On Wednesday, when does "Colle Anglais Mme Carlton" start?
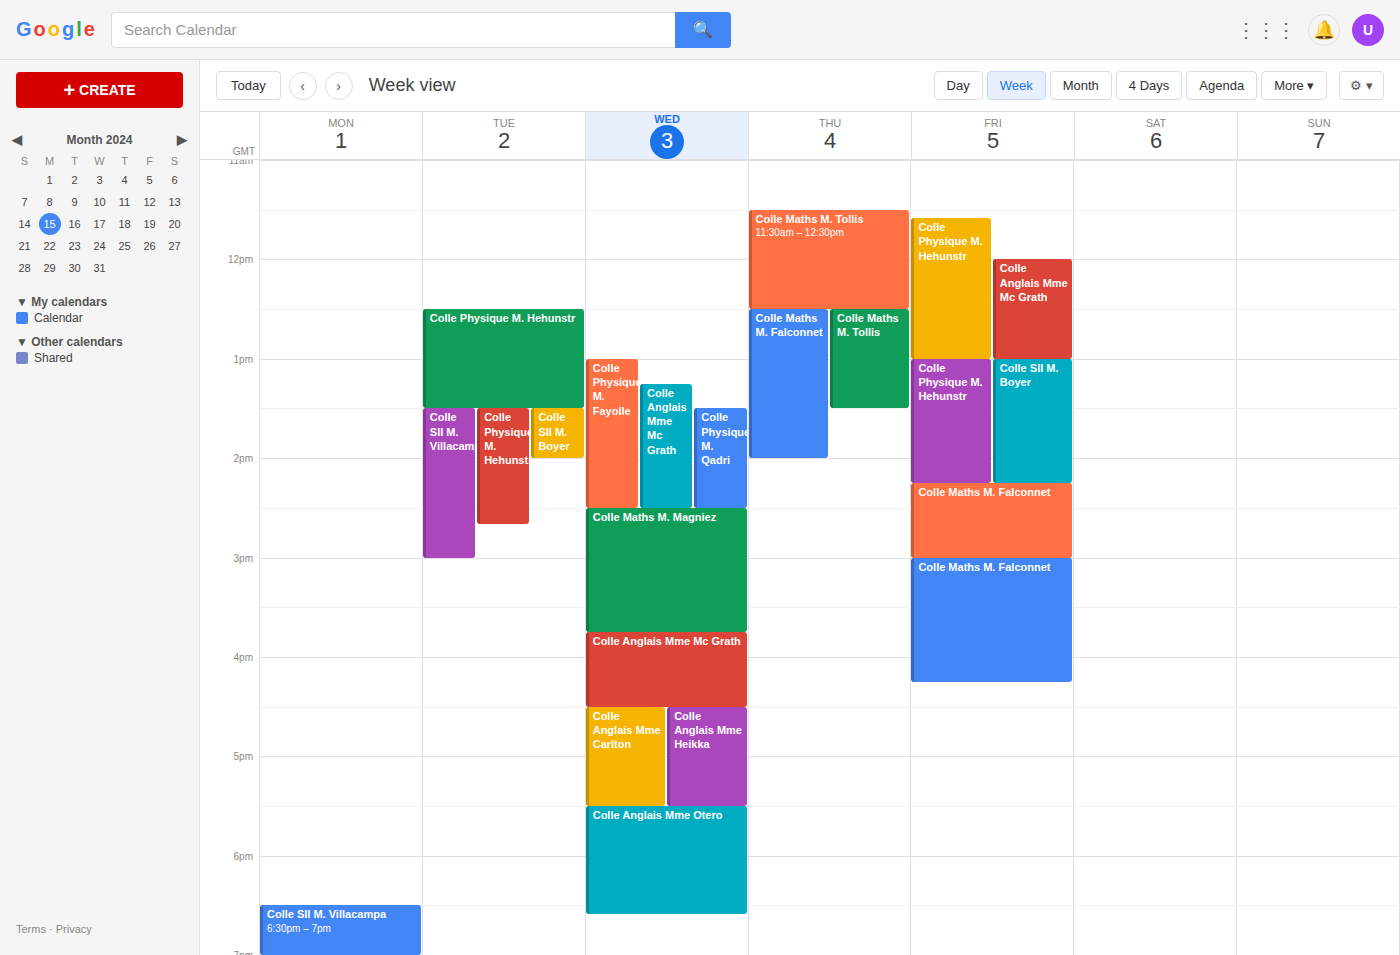
4:30 PM